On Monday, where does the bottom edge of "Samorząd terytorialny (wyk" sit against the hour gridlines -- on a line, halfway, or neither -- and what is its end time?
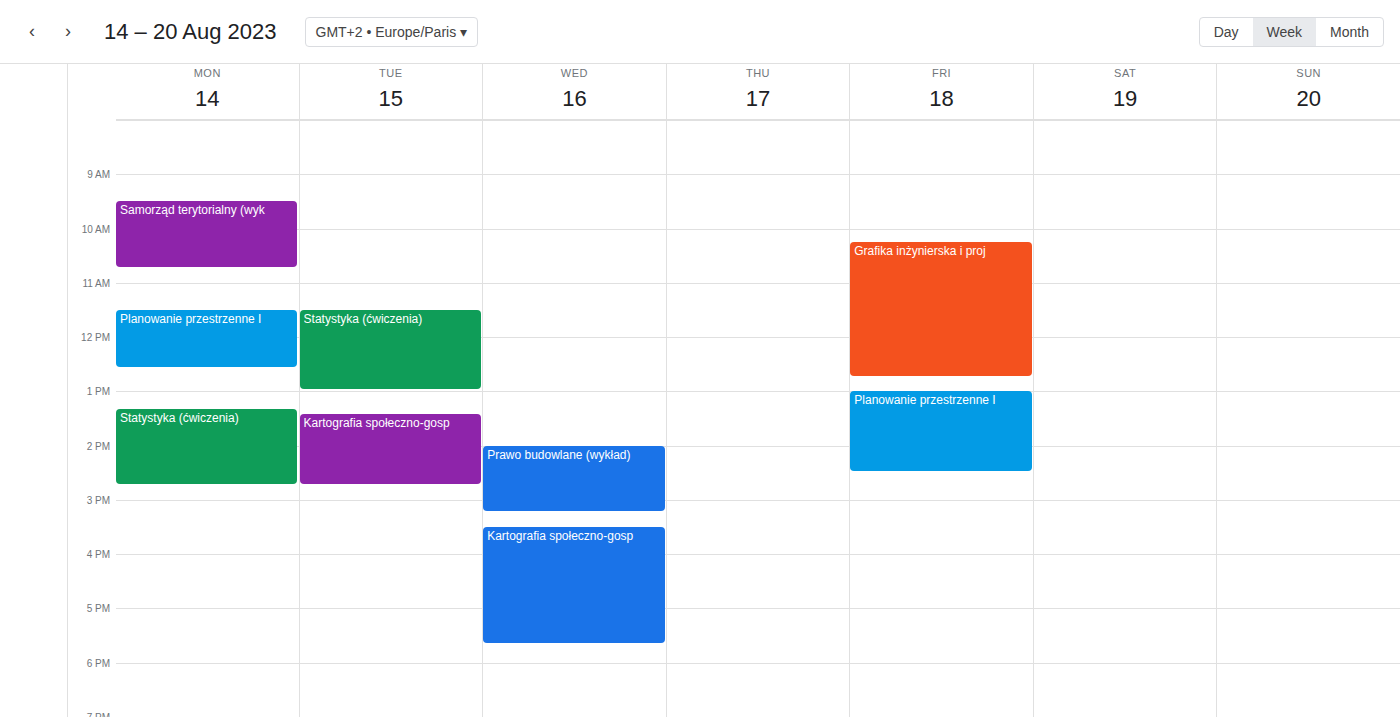
10:45 AM -- neither: three quarters of the way from the 10 AM line to the 11 AM line.